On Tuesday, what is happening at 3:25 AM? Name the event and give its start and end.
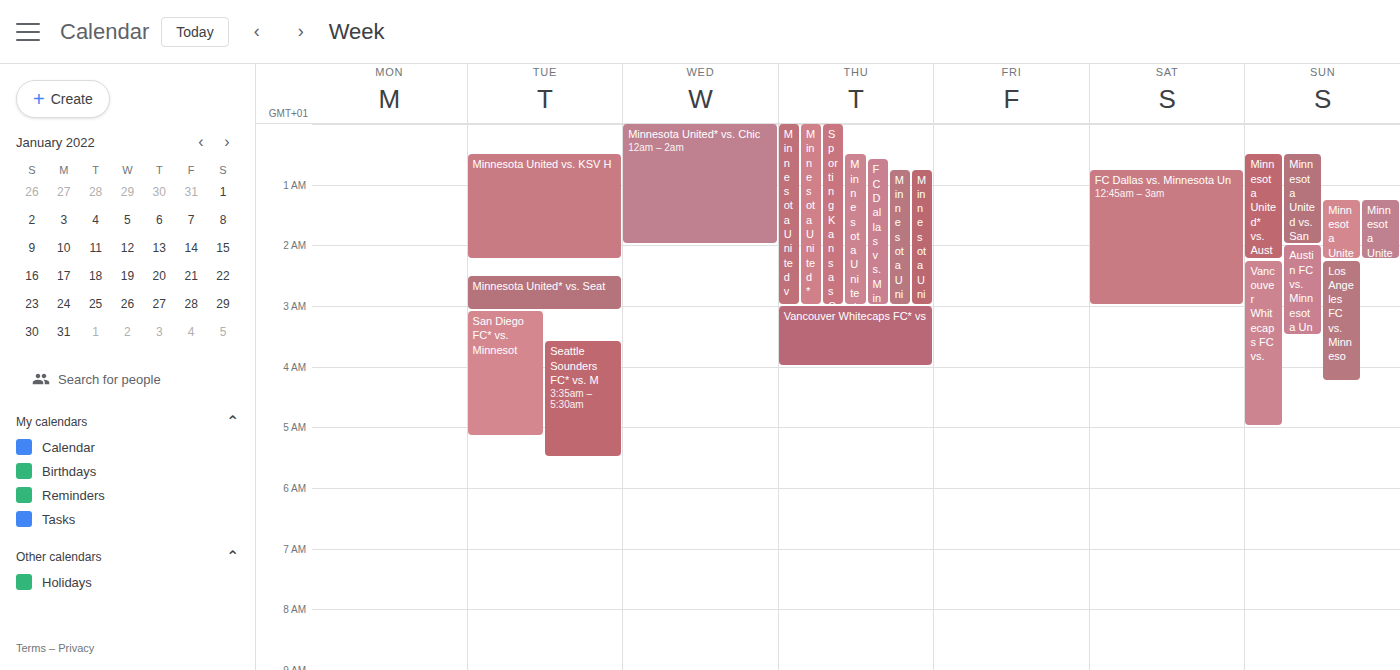
"San Diego FC* vs. Minnesot", 3:05 AM to 5:10 AM